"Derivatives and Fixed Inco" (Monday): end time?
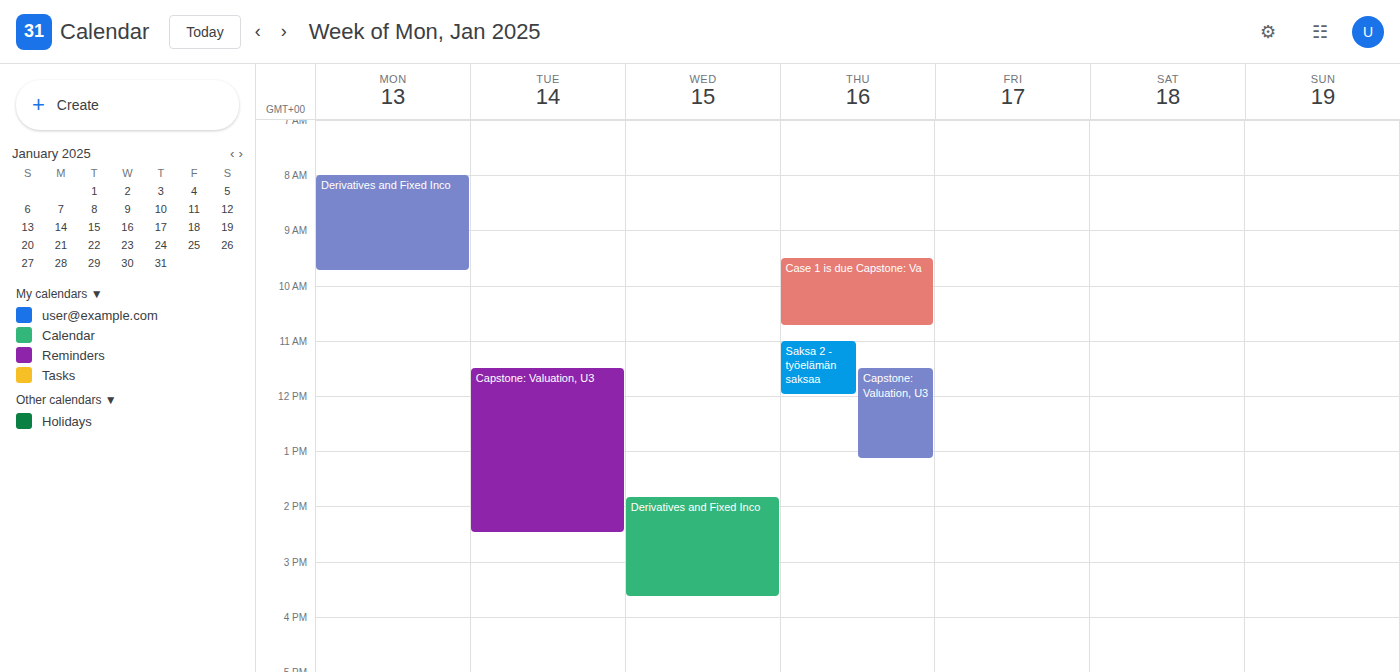
9:45 AM